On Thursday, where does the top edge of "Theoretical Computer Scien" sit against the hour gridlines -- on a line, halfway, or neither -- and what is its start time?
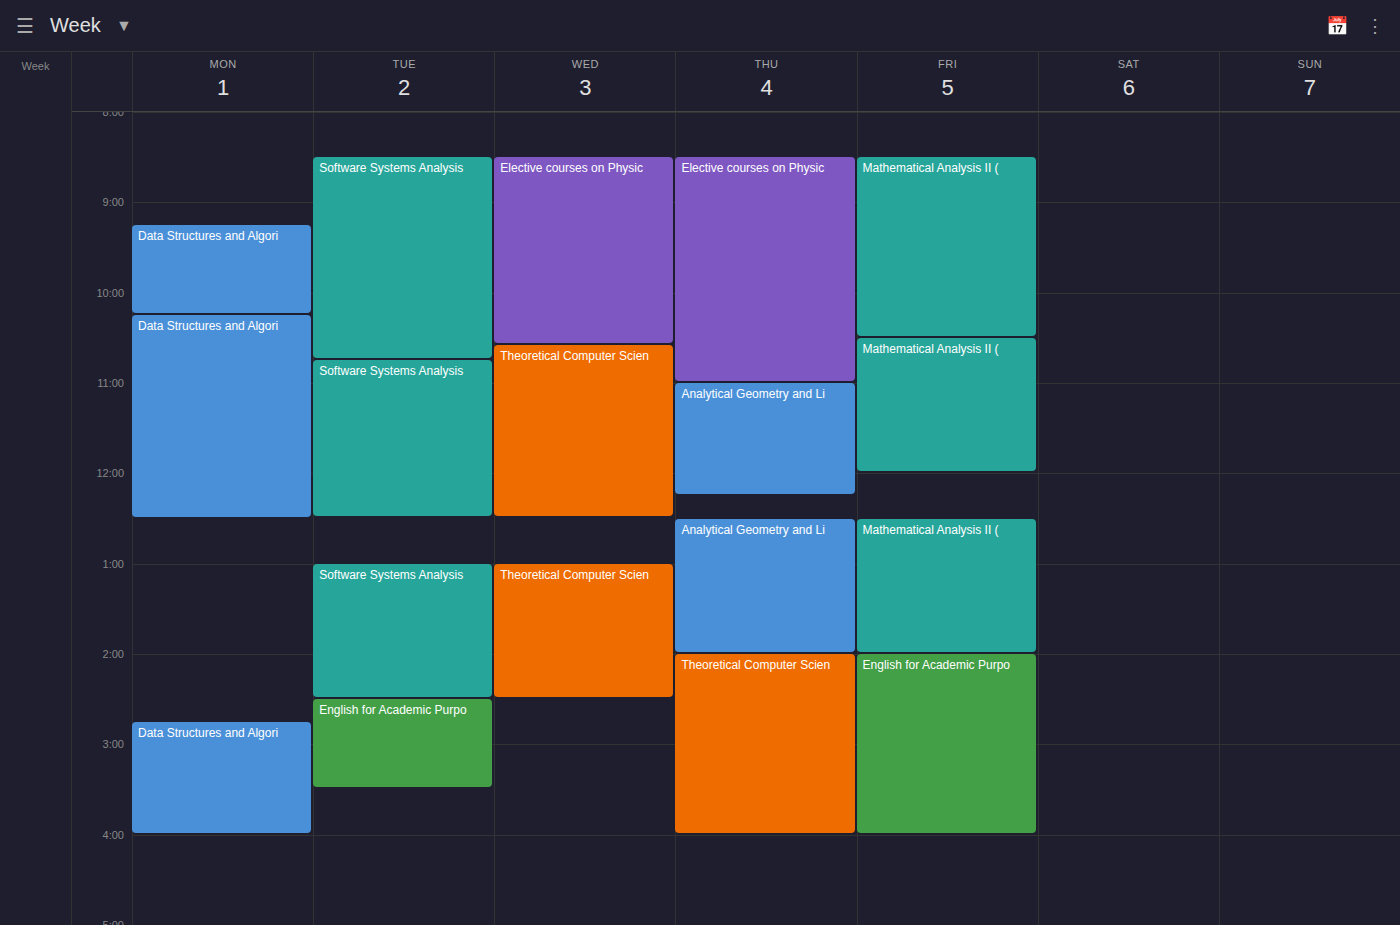
2:00 PM -- exactly on the 2 PM line.